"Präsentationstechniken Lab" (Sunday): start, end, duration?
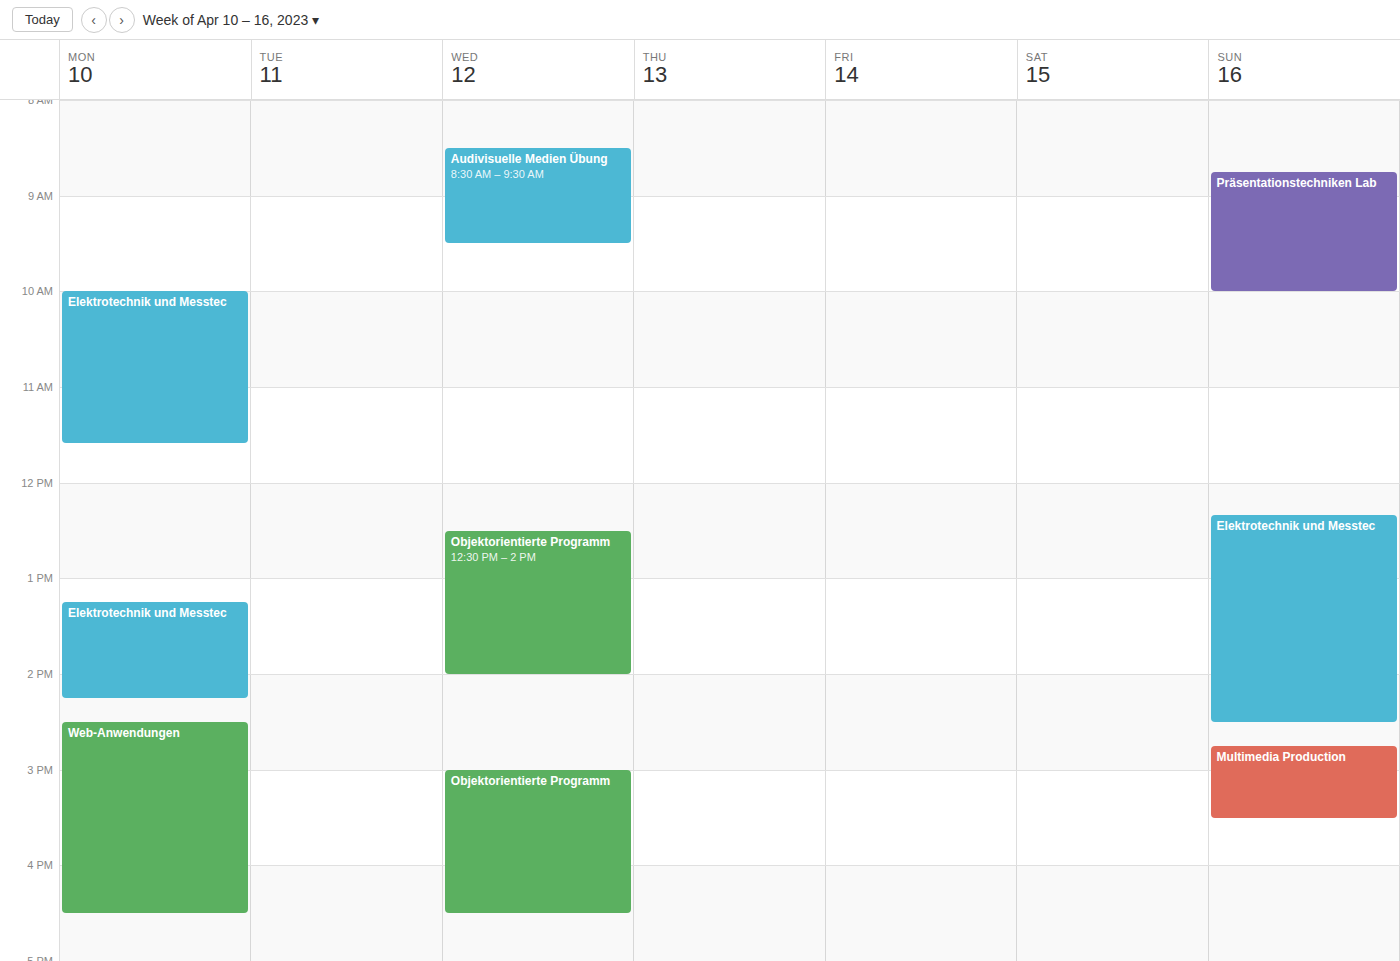
8:45 AM to 10:00 AM, 1 hour 15 minutes